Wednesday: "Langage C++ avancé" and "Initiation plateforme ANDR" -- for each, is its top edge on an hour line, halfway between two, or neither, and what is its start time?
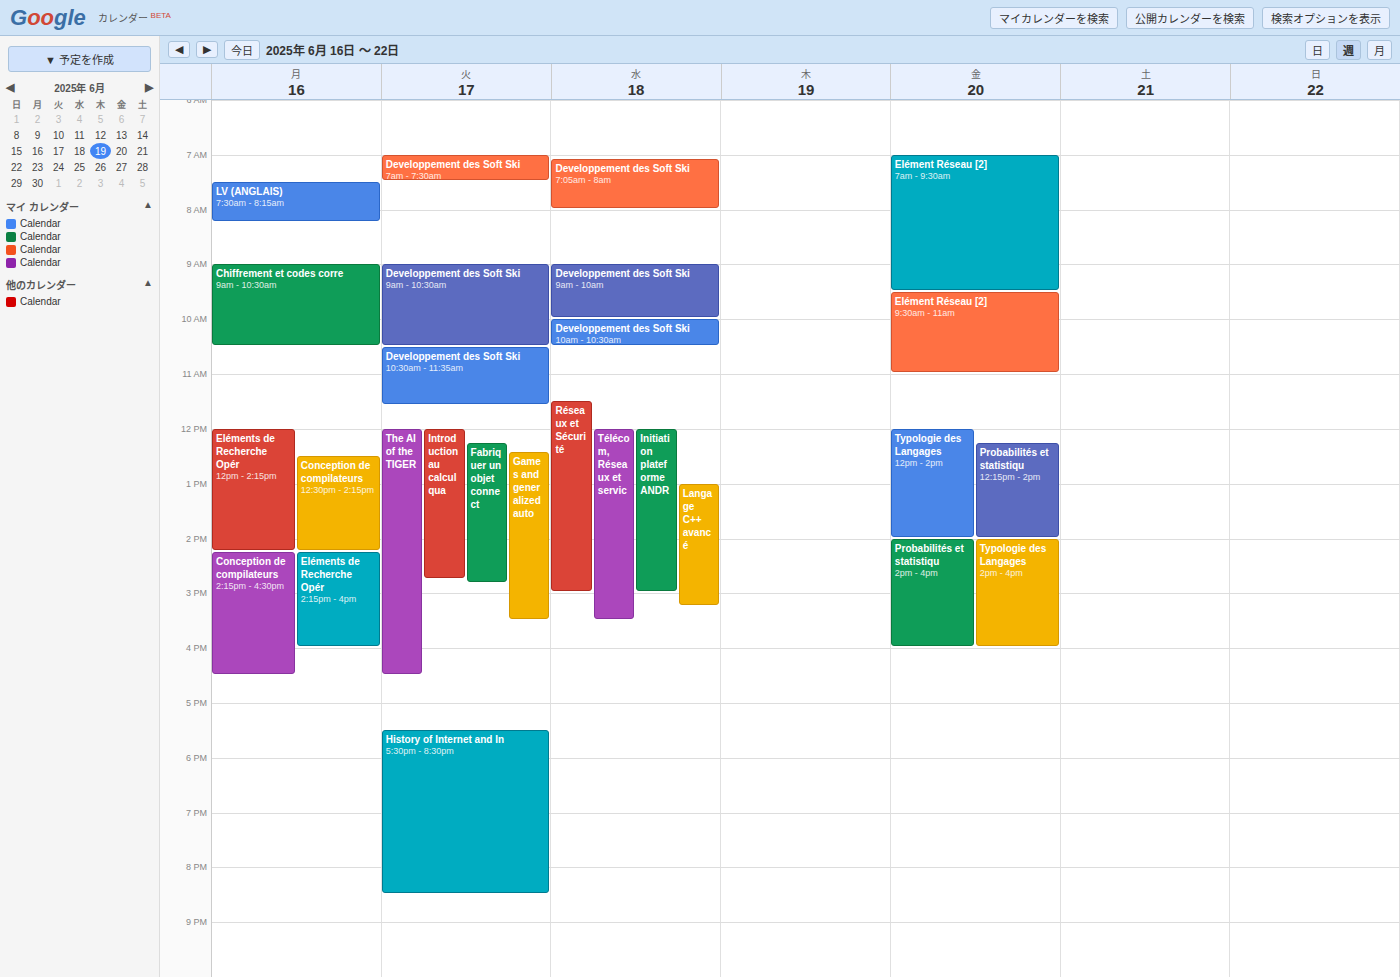
"Langage C++ avancé": 1:00 PM, exactly on the 1 PM line. "Initiation plateforme ANDR": 12:00 PM, exactly on the 12 PM line.